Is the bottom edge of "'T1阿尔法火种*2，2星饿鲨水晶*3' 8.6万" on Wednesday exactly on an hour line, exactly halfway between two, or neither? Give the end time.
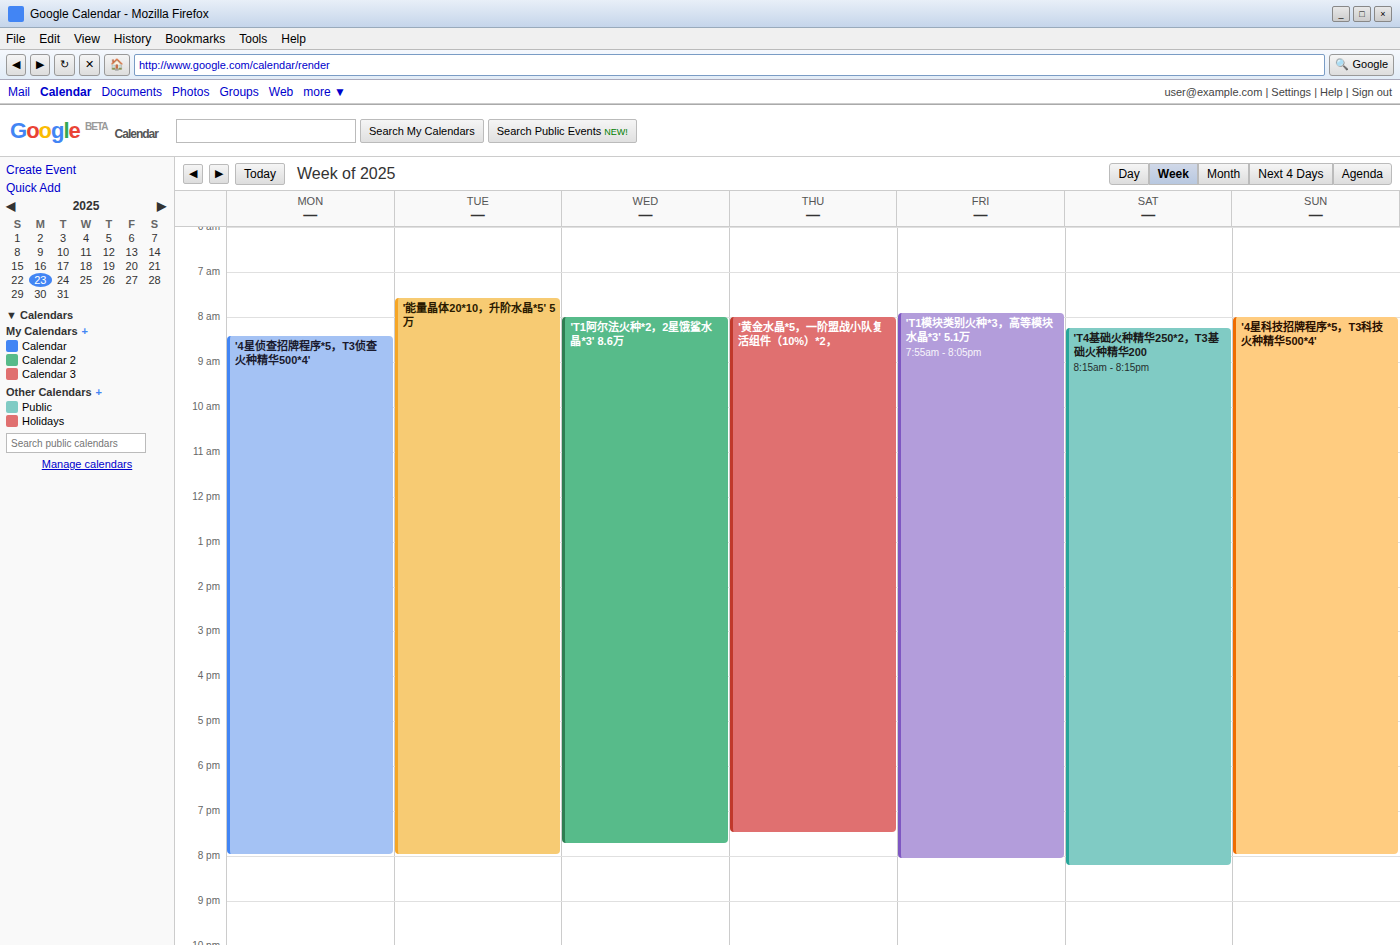
19:45 -- neither: three quarters of the way from the 19:00 line to the 20:00 line.